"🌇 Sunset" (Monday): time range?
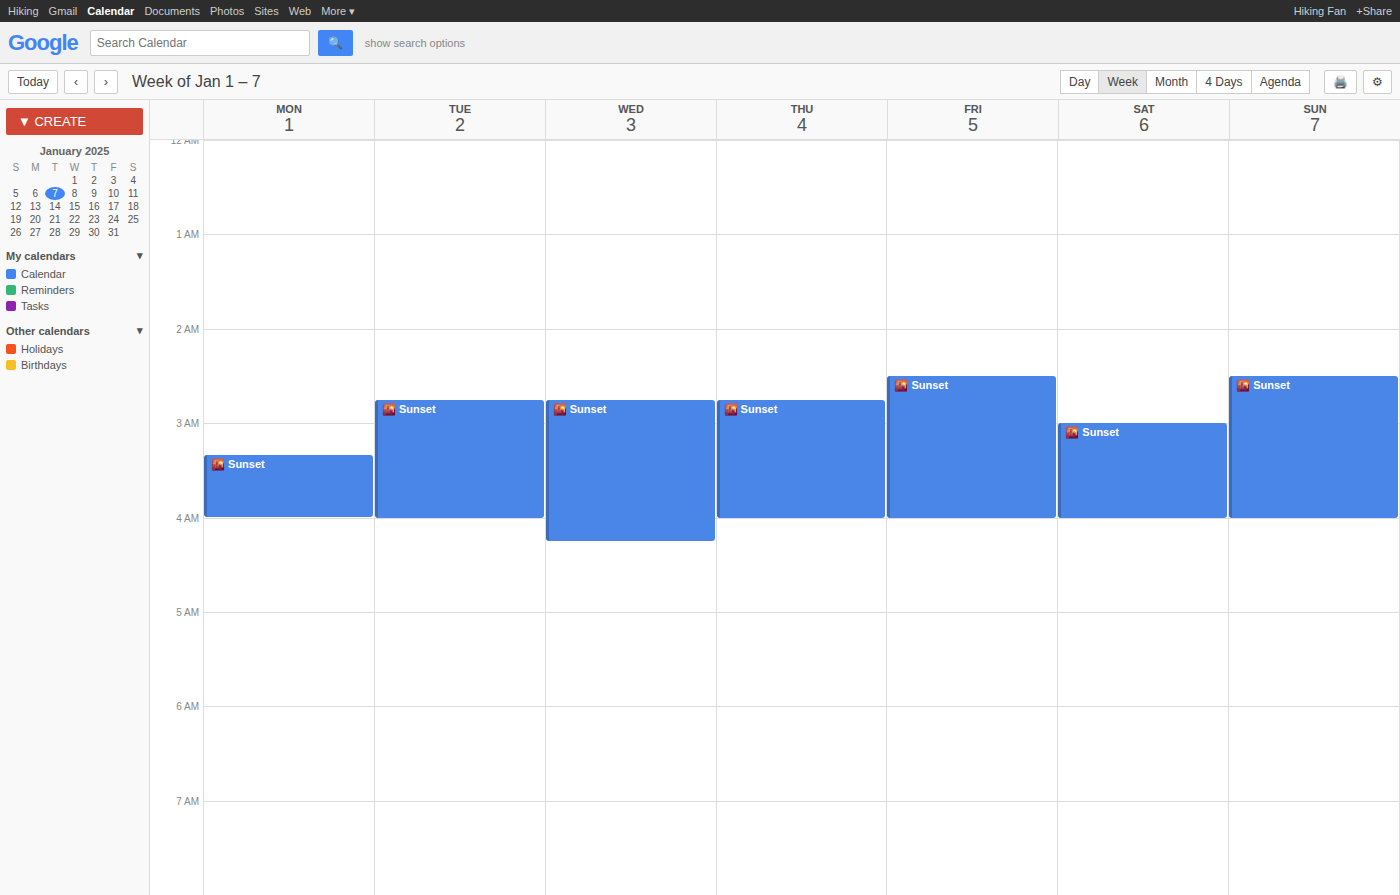
3:20 AM to 4:00 AM